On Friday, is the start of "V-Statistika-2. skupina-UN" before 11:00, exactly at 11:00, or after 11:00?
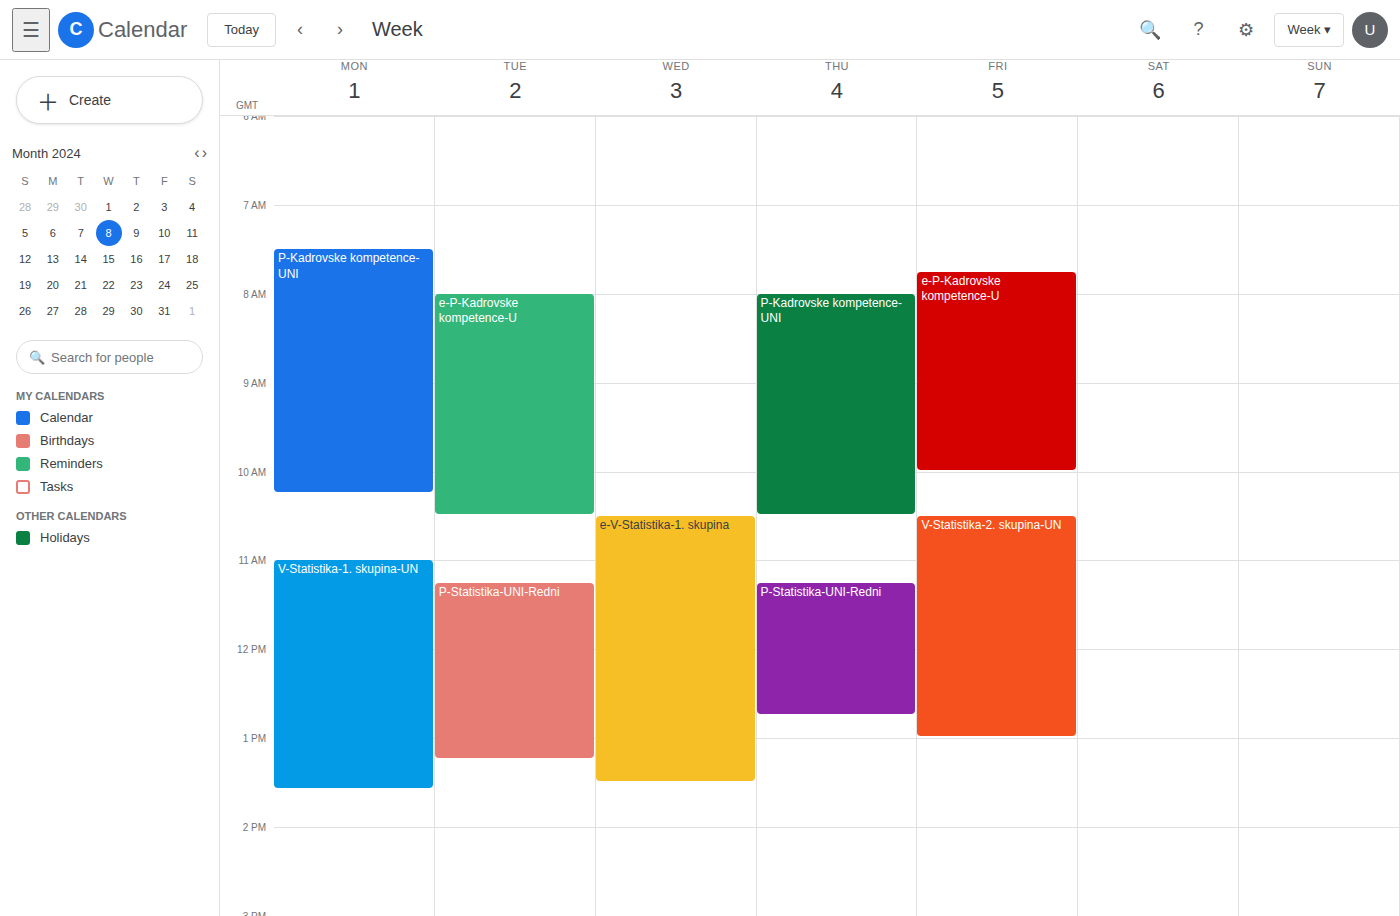
10:30 -- before 11:00, 30 minutes above the 11:00 line.